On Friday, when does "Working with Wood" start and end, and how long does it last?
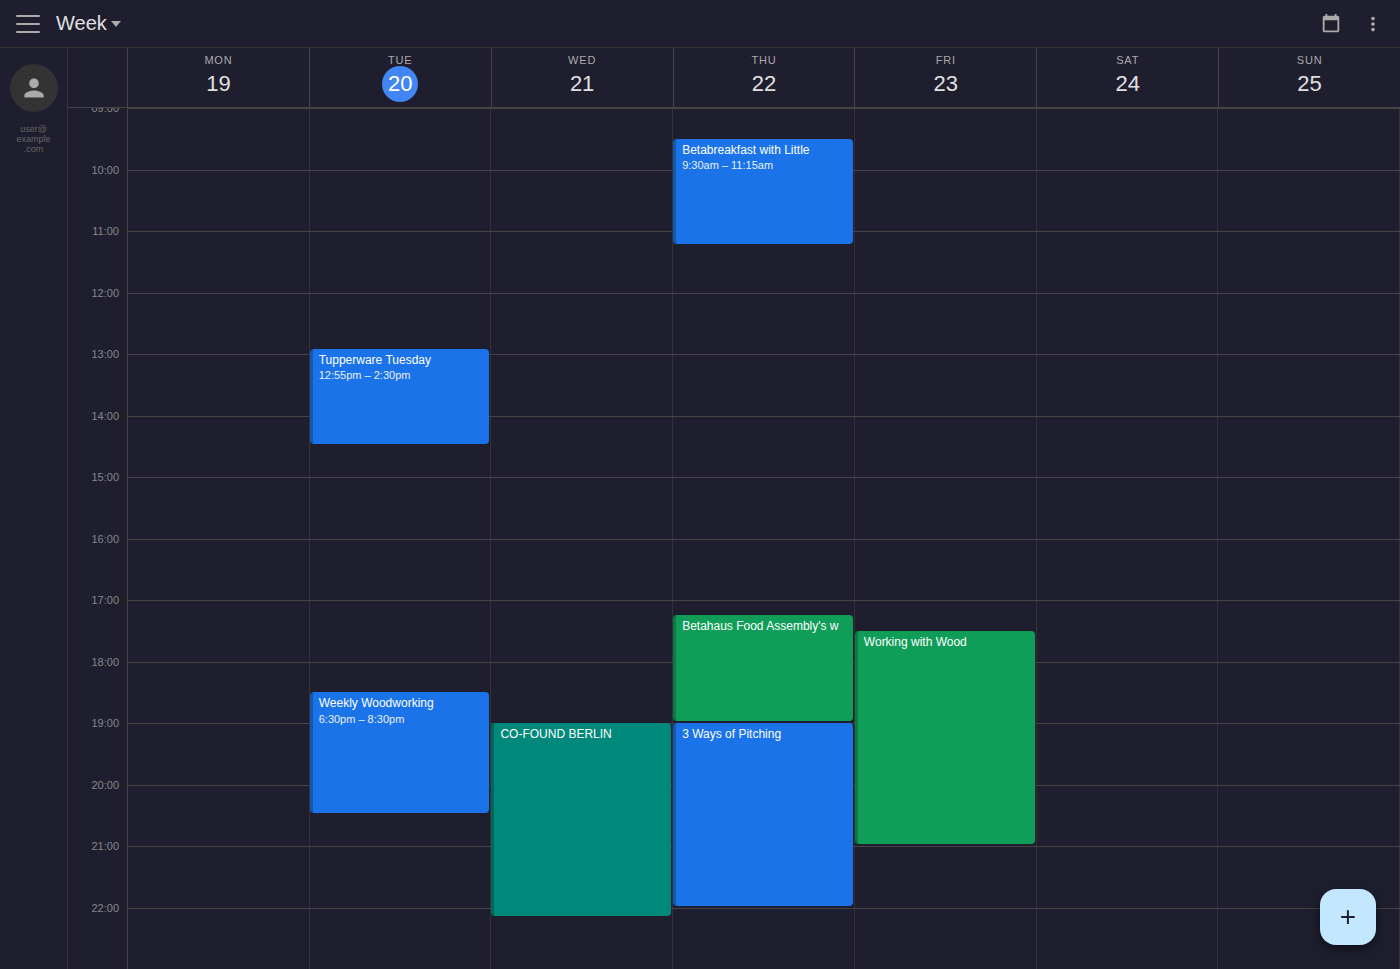
5:30 PM to 9:00 PM, 3 hours 30 minutes